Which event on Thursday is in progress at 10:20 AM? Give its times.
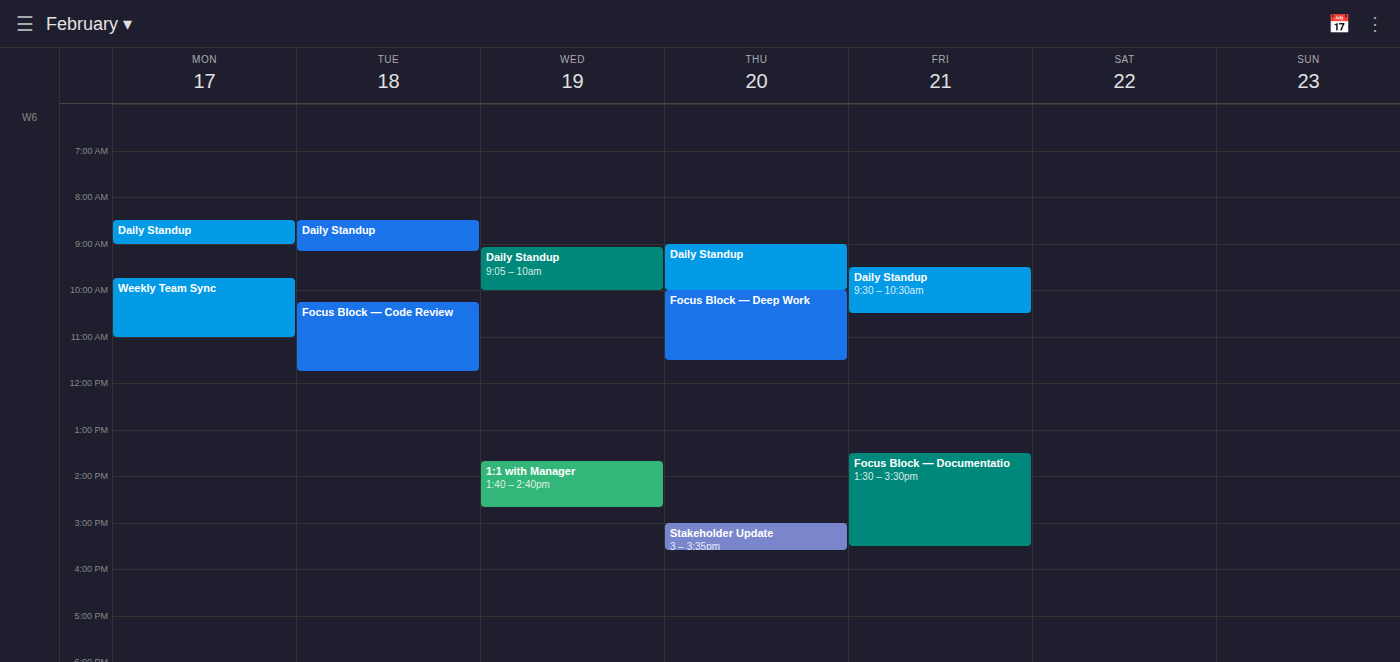
"Focus Block — Deep Work", 10:00 AM to 11:30 AM